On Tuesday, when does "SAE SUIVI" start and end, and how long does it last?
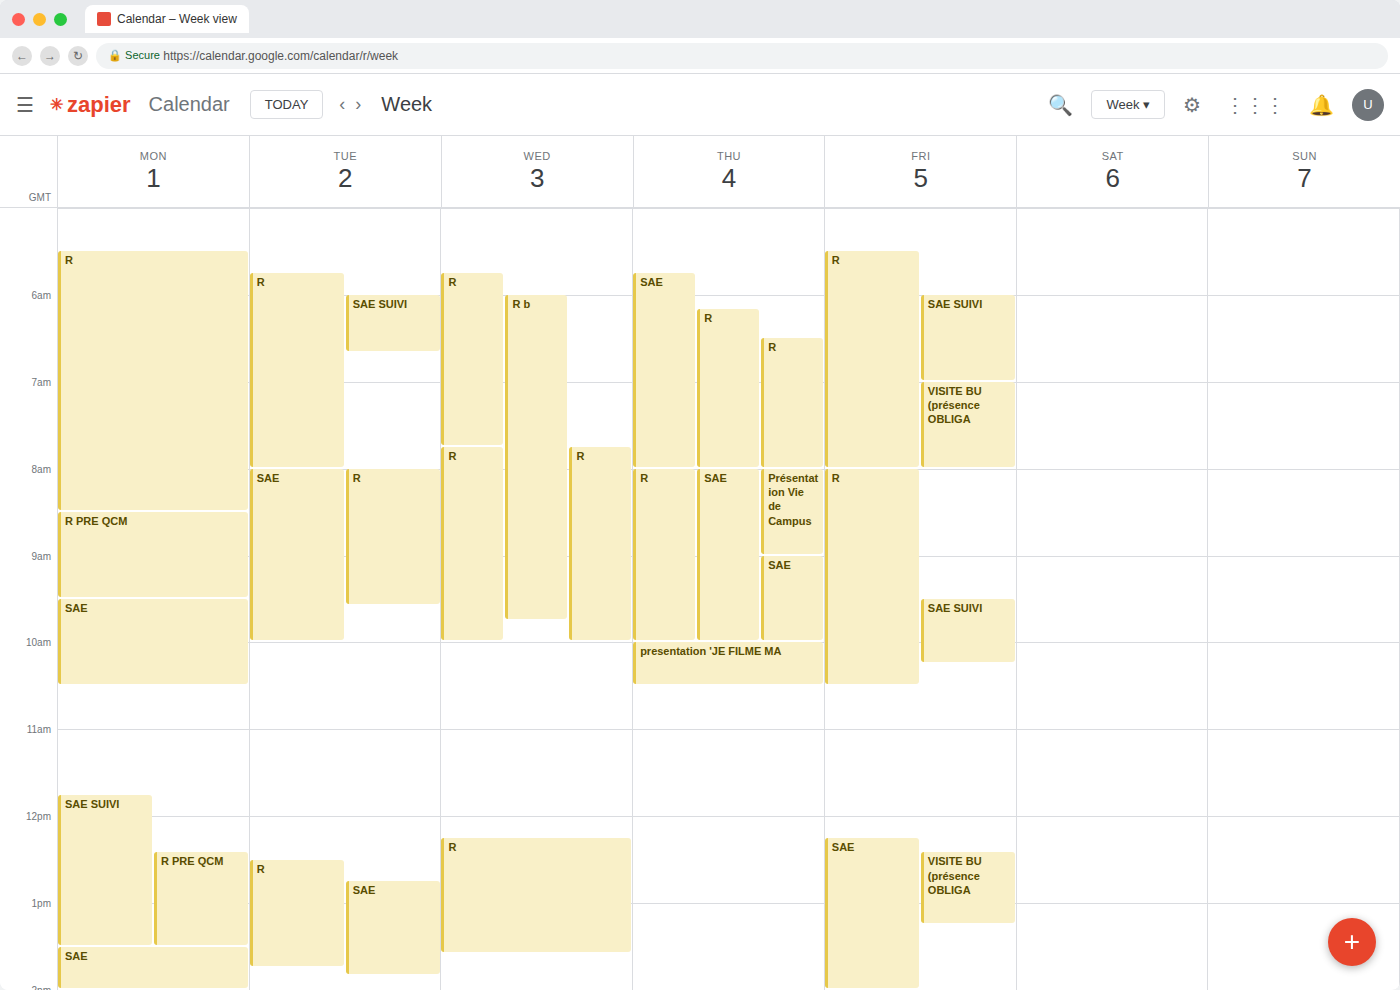
6:00 AM to 6:40 AM, 40 minutes